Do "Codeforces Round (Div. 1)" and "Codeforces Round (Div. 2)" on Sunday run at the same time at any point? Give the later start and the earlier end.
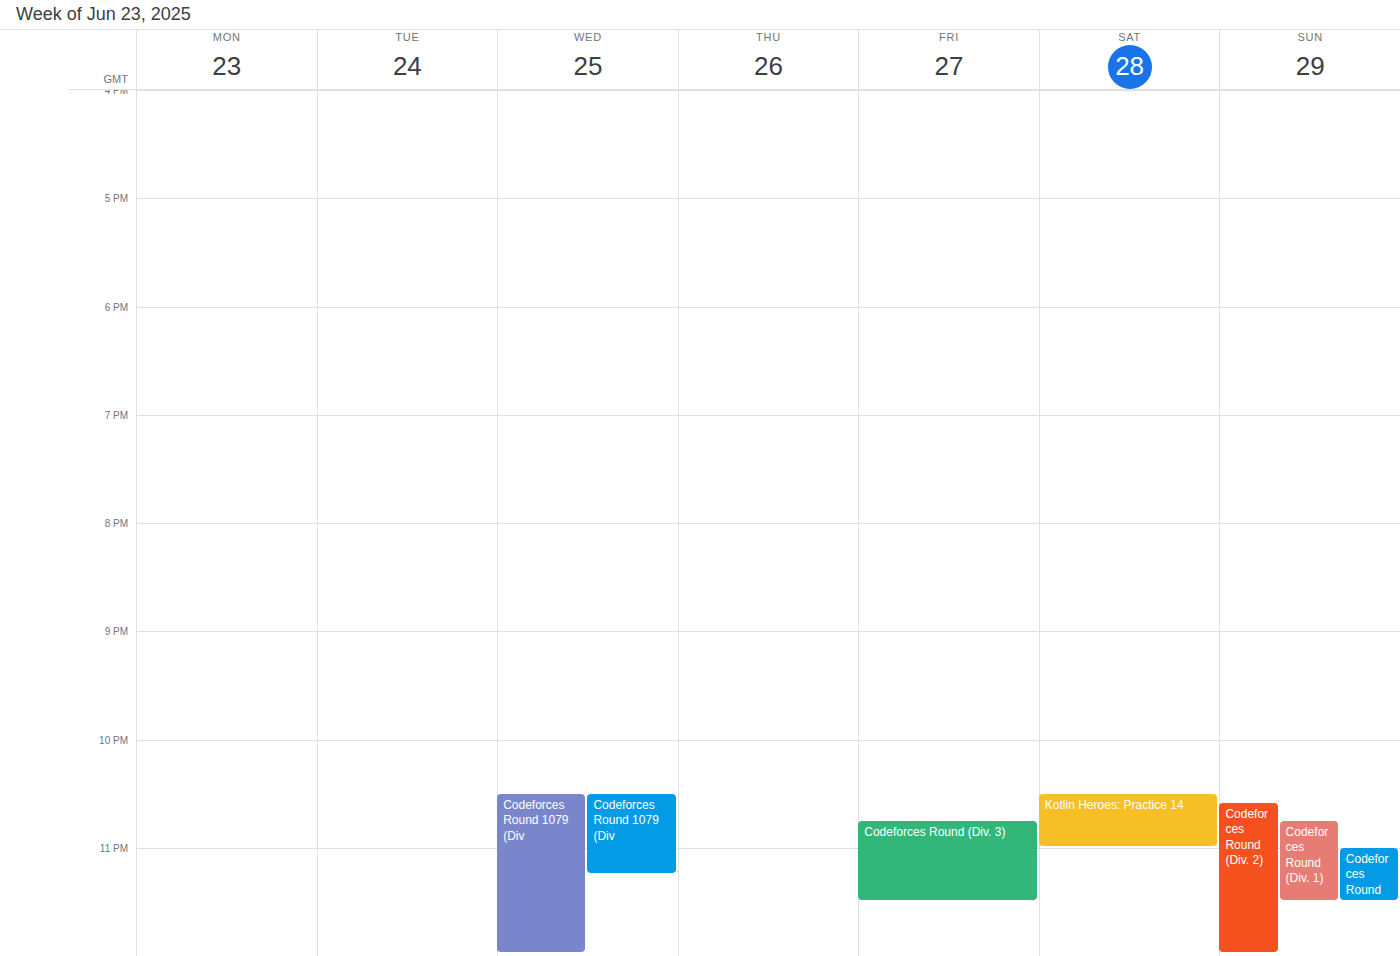
"Codeforces Round (Div. 1)" runs 10:45 PM to 11:30 PM, inside "Codeforces Round (Div. 2)" -- they overlap.